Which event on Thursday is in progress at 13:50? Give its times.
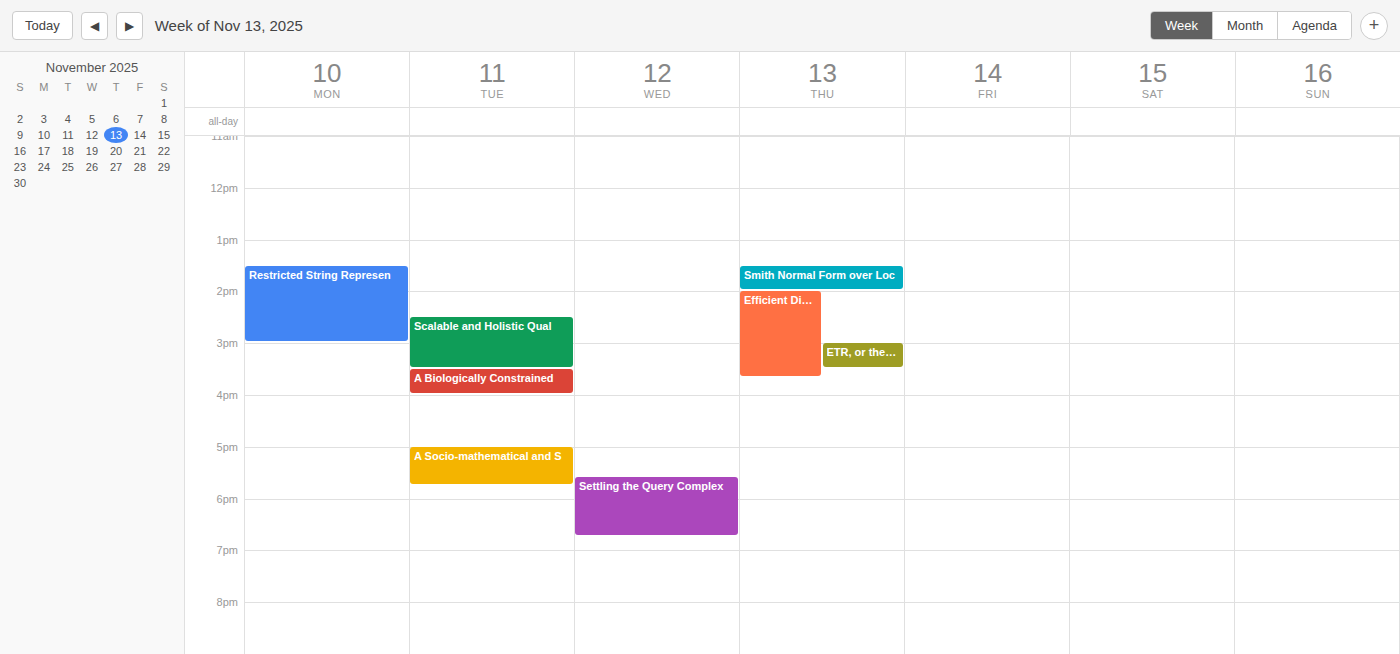
"Smith Normal Form over Loc", 13:30 to 14:00